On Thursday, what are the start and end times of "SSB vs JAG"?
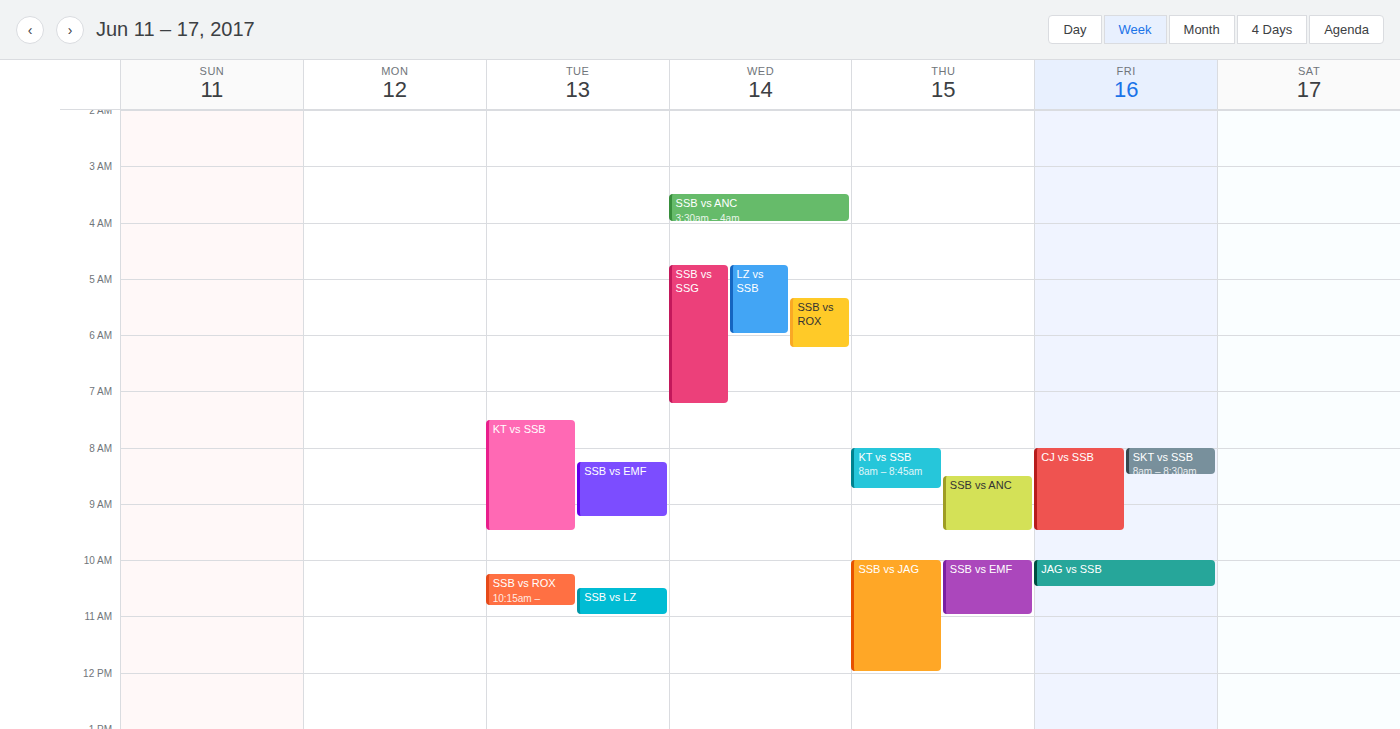
10:00 AM to 12:00 PM